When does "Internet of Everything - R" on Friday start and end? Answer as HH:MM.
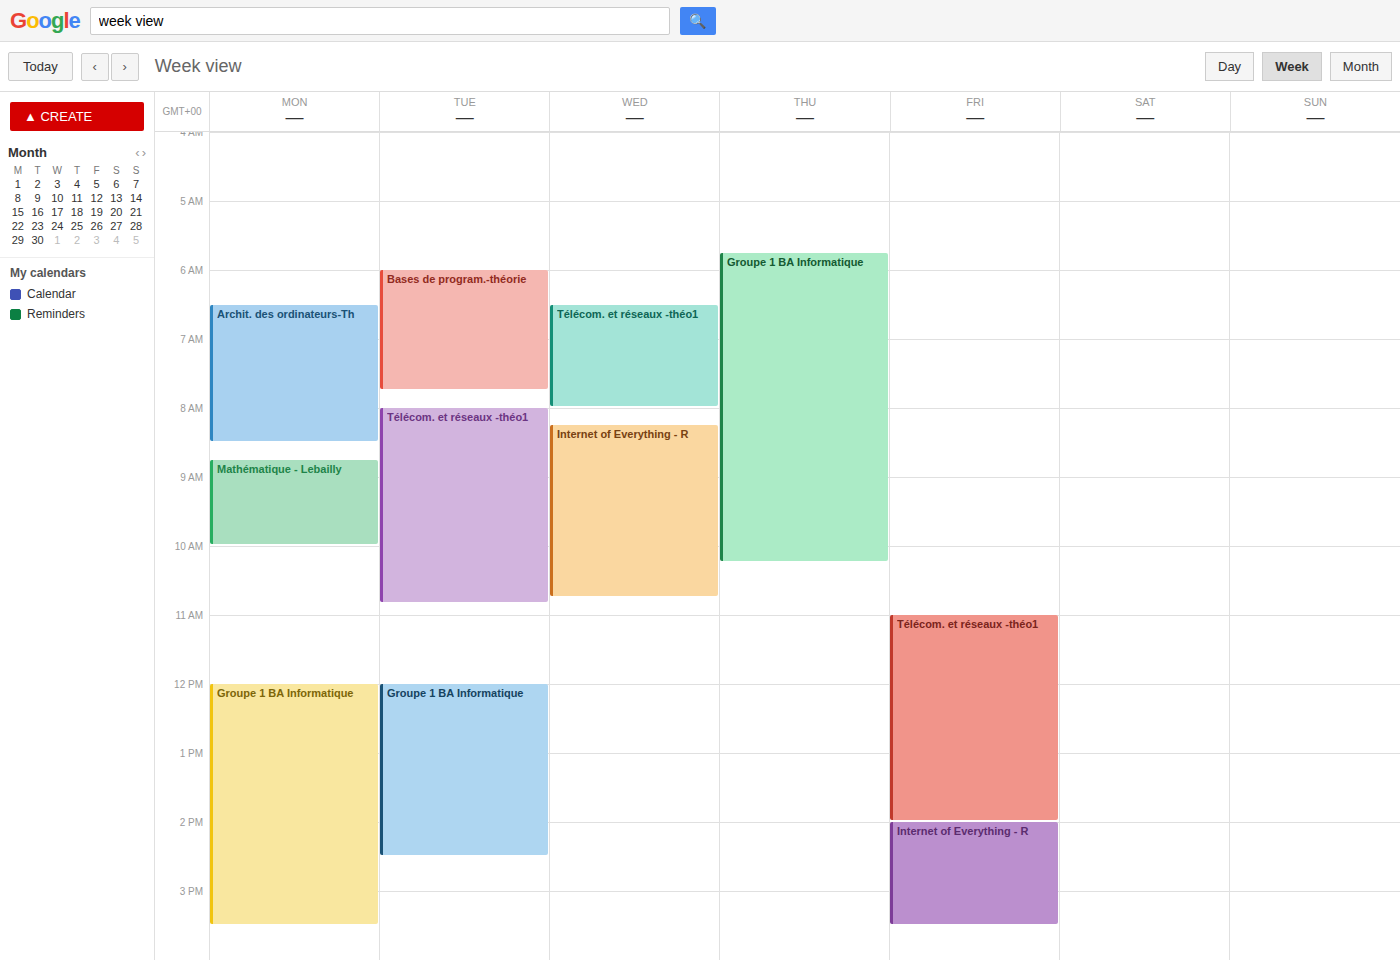
14:00 to 15:30